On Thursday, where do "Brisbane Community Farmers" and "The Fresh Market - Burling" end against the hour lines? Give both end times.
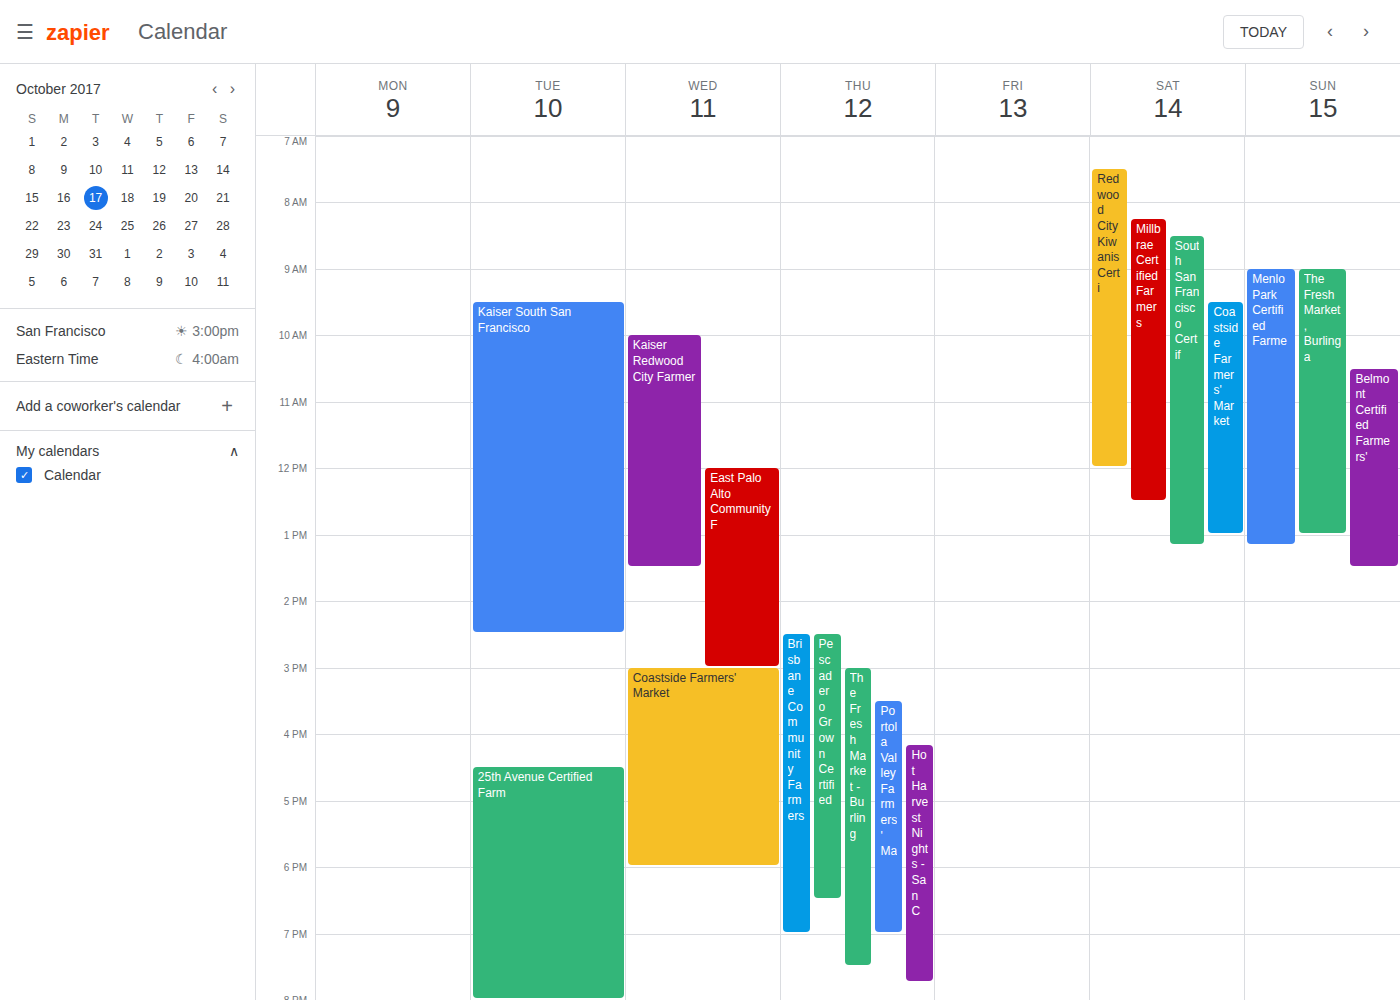
"Brisbane Community Farmers": 7:00 PM, exactly on the 7 PM line. "The Fresh Market - Burling": 7:30 PM, halfway between the 7 PM and 8 PM lines.